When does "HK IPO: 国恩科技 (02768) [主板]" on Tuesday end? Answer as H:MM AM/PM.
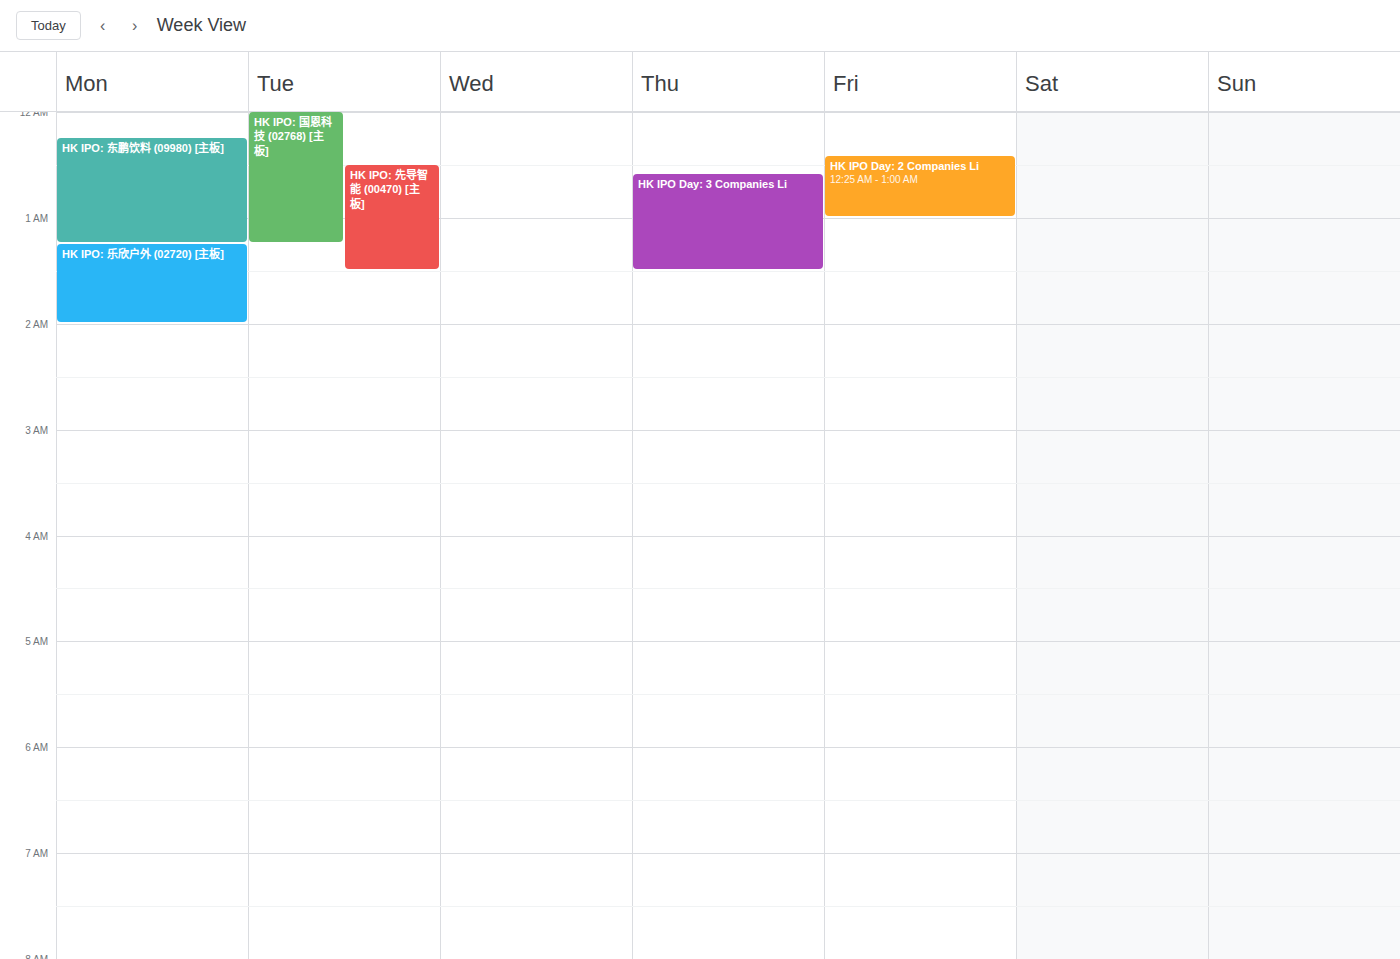
1:15 AM